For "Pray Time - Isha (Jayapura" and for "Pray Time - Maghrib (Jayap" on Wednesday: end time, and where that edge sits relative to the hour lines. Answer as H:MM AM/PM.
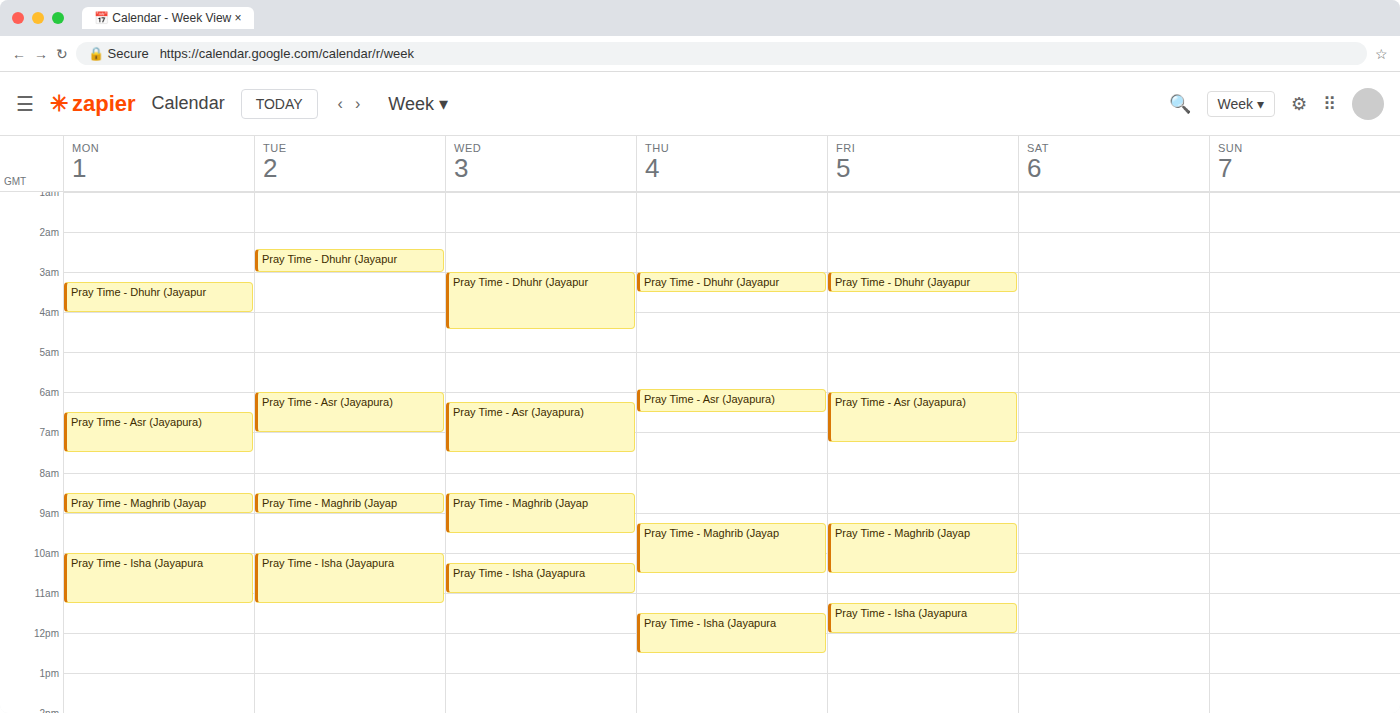
"Pray Time - Isha (Jayapura": 11:00 AM, exactly on the 11 AM line. "Pray Time - Maghrib (Jayap": 9:30 AM, halfway between the 9 AM and 10 AM lines.